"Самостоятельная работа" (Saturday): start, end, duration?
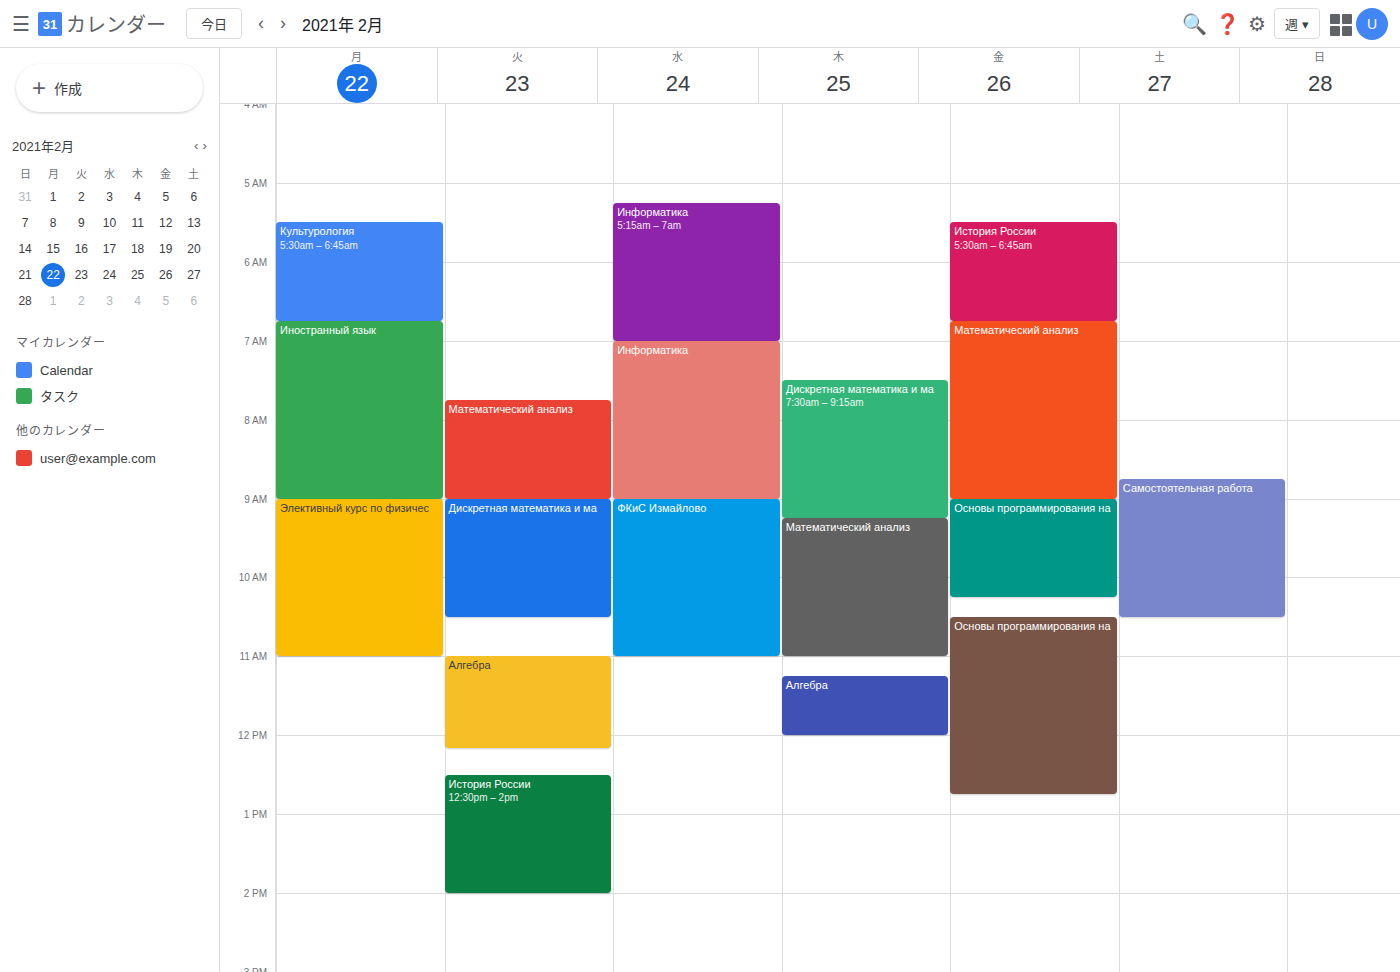
8:45 AM to 10:30 AM, 1 hour 45 minutes